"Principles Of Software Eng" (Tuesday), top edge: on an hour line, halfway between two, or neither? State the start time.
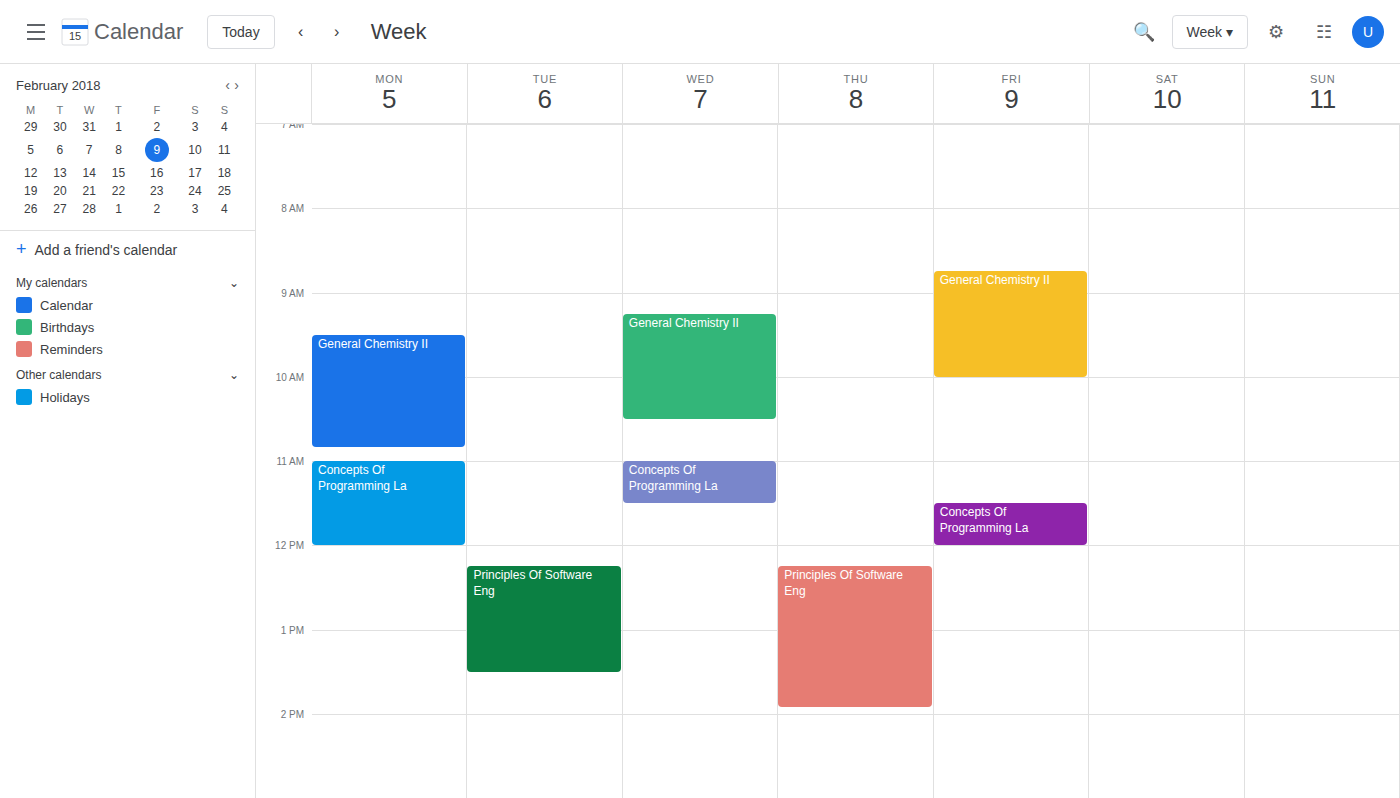
12:15 PM -- neither: a quarter of the way from the 12 PM line to the 1 PM line.